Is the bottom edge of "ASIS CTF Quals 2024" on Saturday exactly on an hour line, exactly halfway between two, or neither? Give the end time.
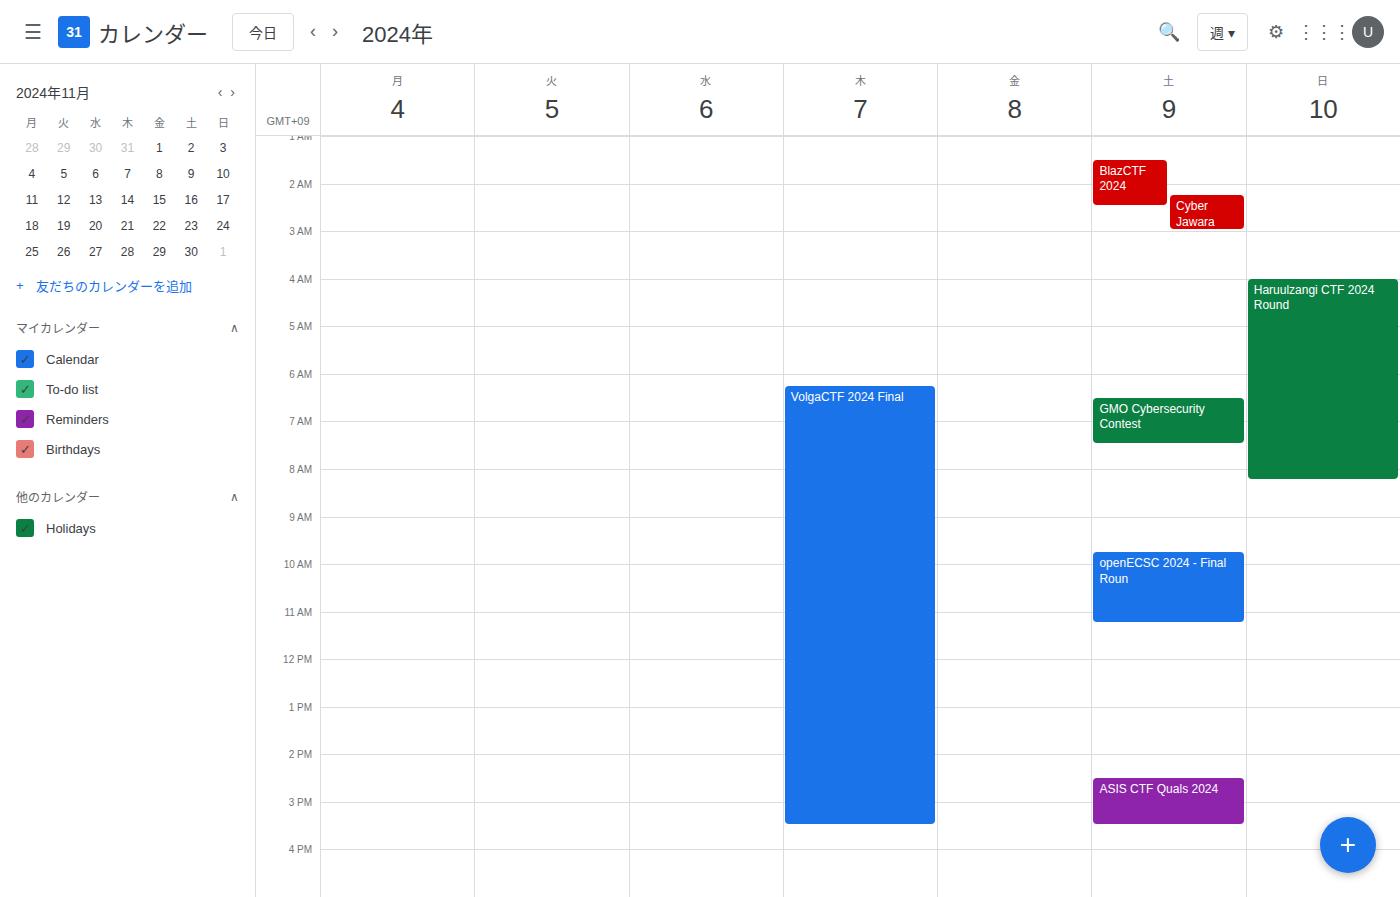
15:30 -- halfway between the 15:00 and 16:00 lines.